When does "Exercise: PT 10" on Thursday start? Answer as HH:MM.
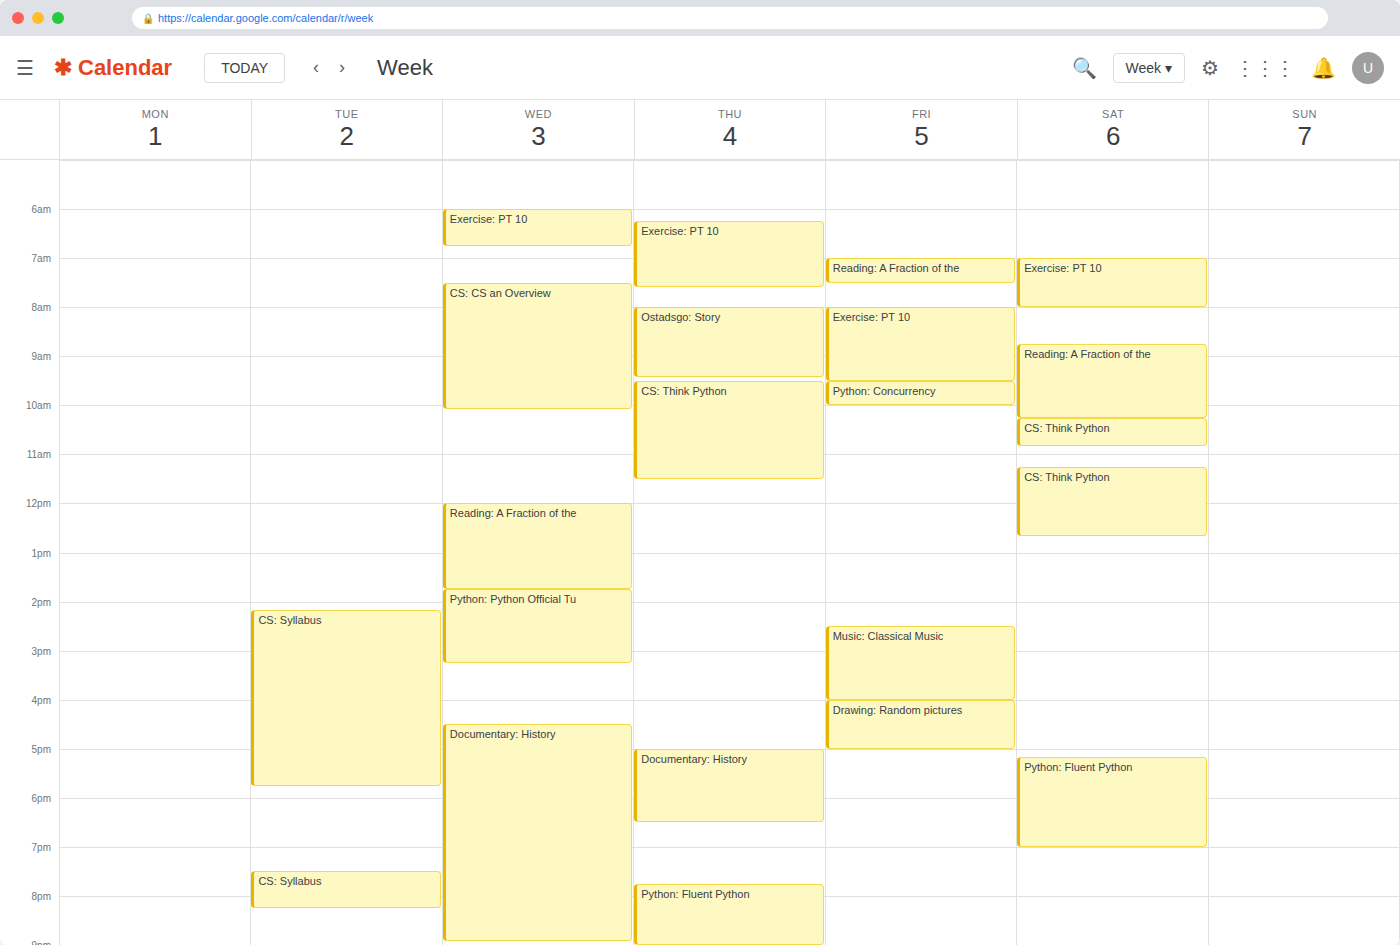
06:15